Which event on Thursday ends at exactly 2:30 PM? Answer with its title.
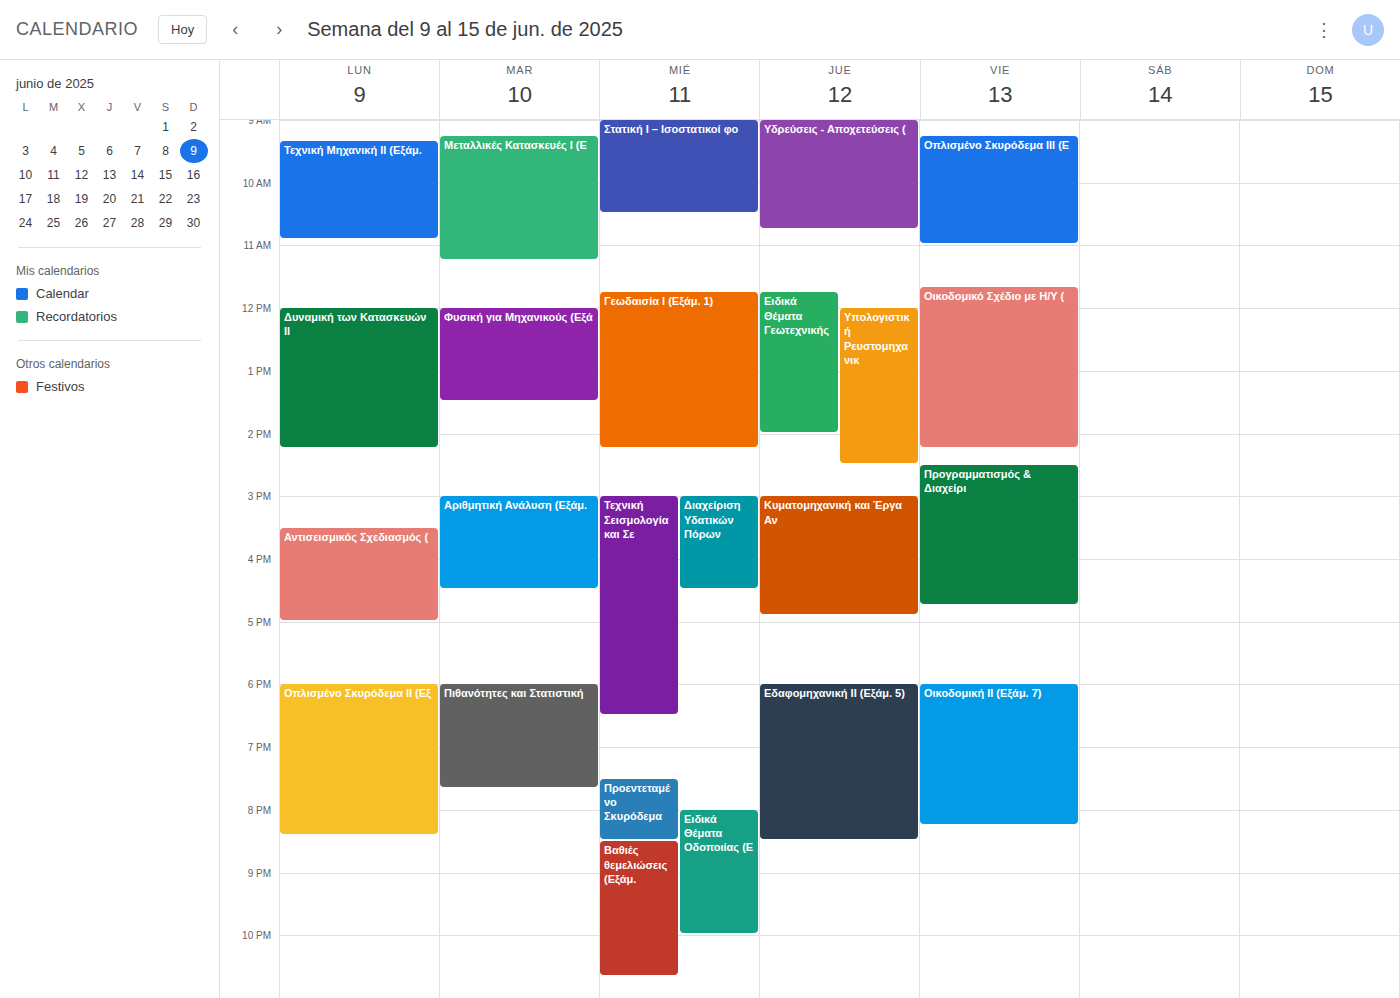
"Υπολογιστική Ρευστομηχανικ"